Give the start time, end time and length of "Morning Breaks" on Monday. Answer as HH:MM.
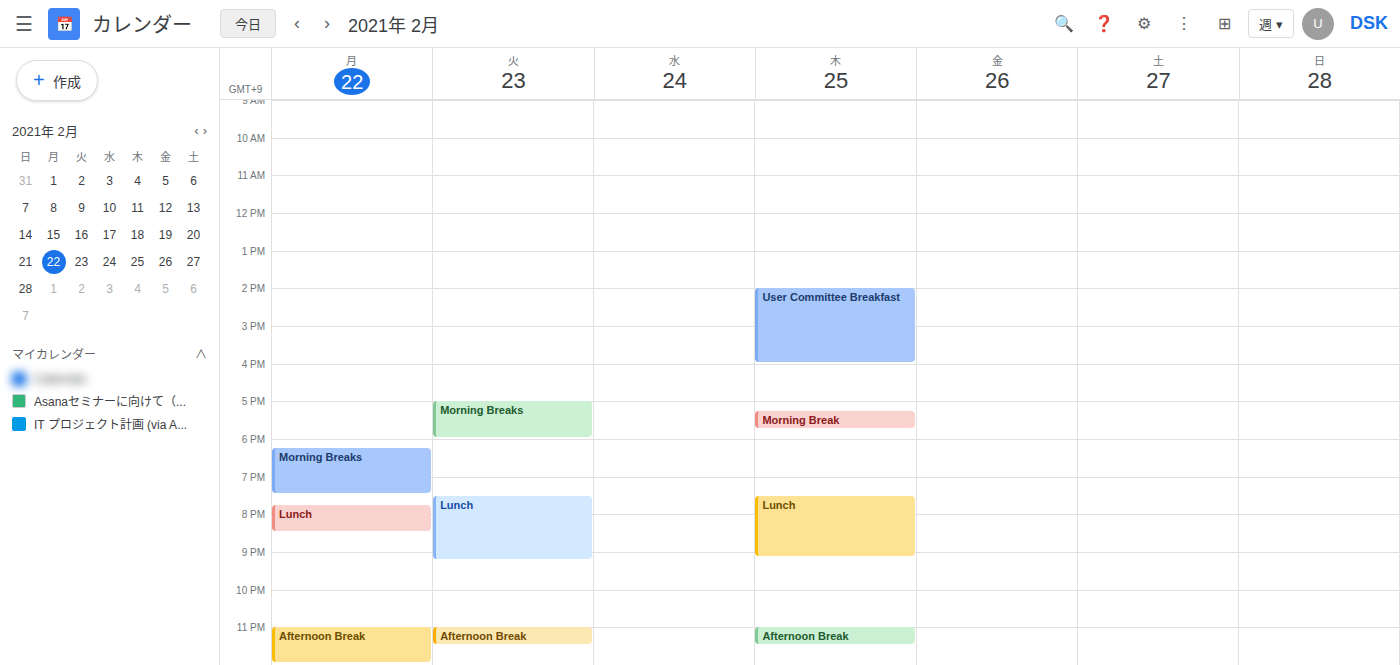
18:15 to 19:30, 1 hour 15 minutes